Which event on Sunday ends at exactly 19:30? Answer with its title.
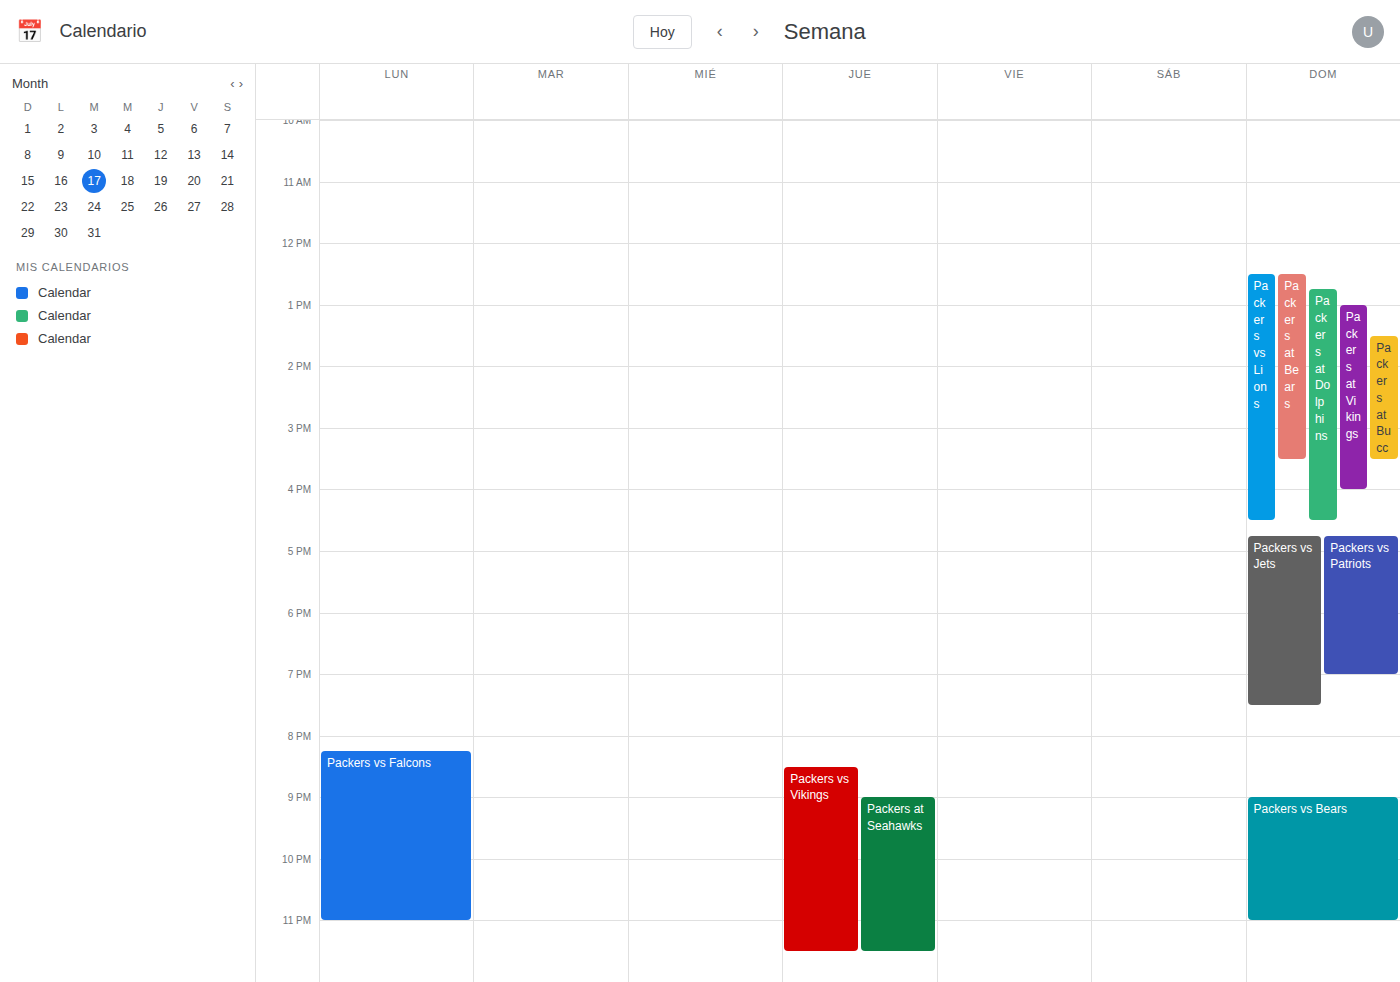
"Packers vs Jets"